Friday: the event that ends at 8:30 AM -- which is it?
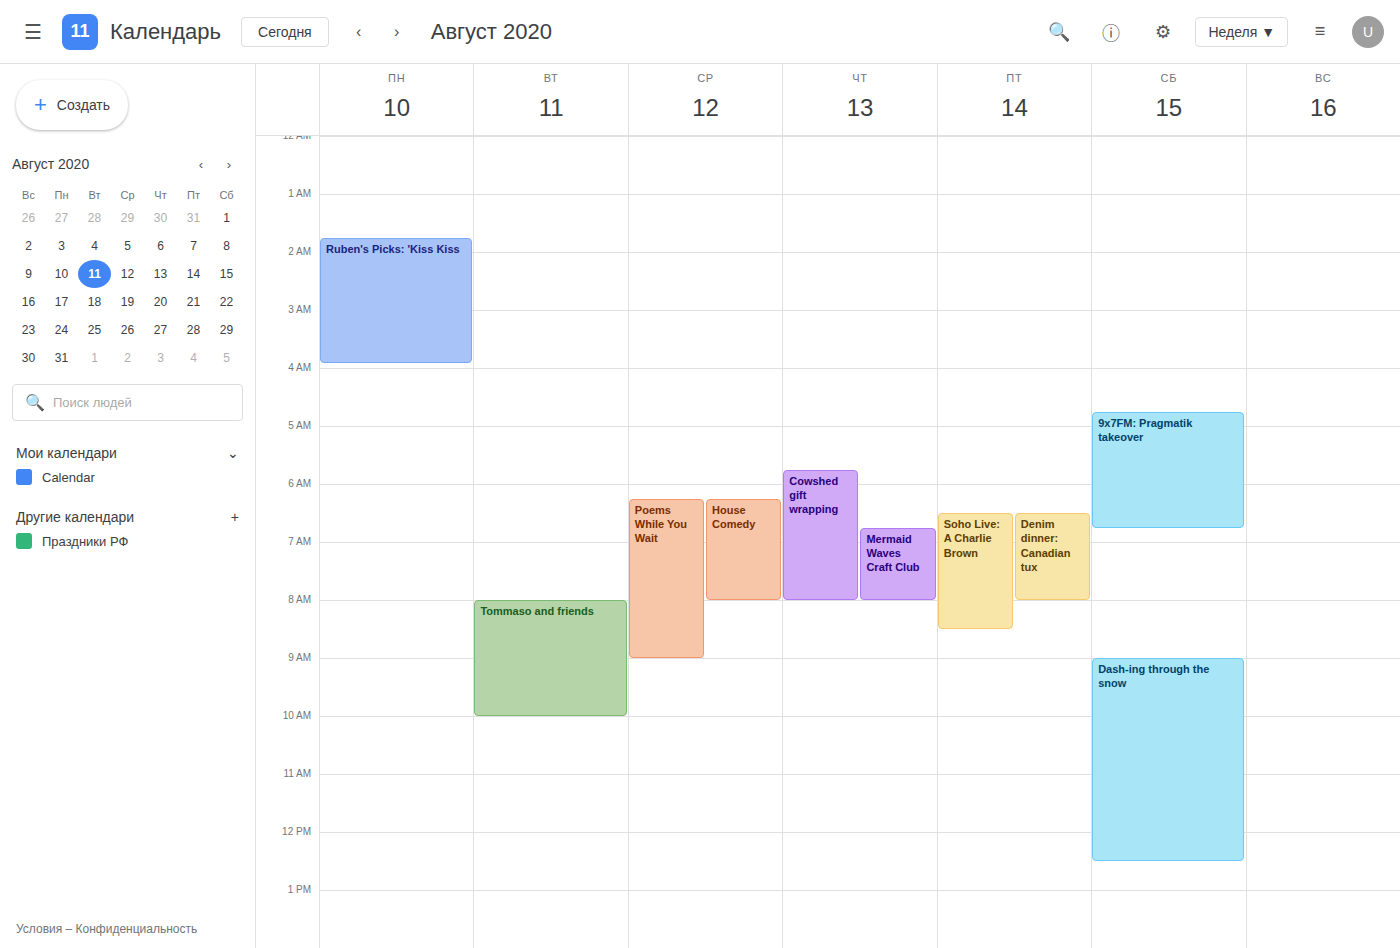
"Soho Live: A Charlie Brown"